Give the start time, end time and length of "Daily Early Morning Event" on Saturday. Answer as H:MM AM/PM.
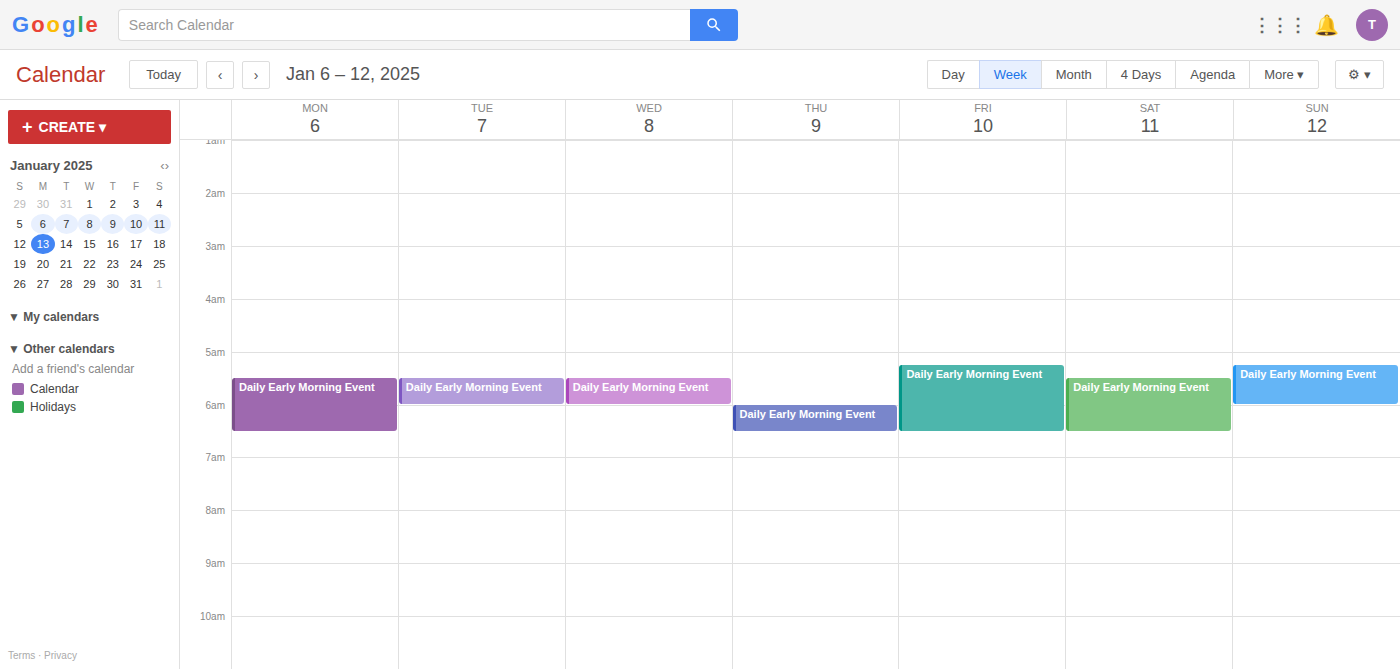
5:30 AM to 6:30 AM, 1 hour